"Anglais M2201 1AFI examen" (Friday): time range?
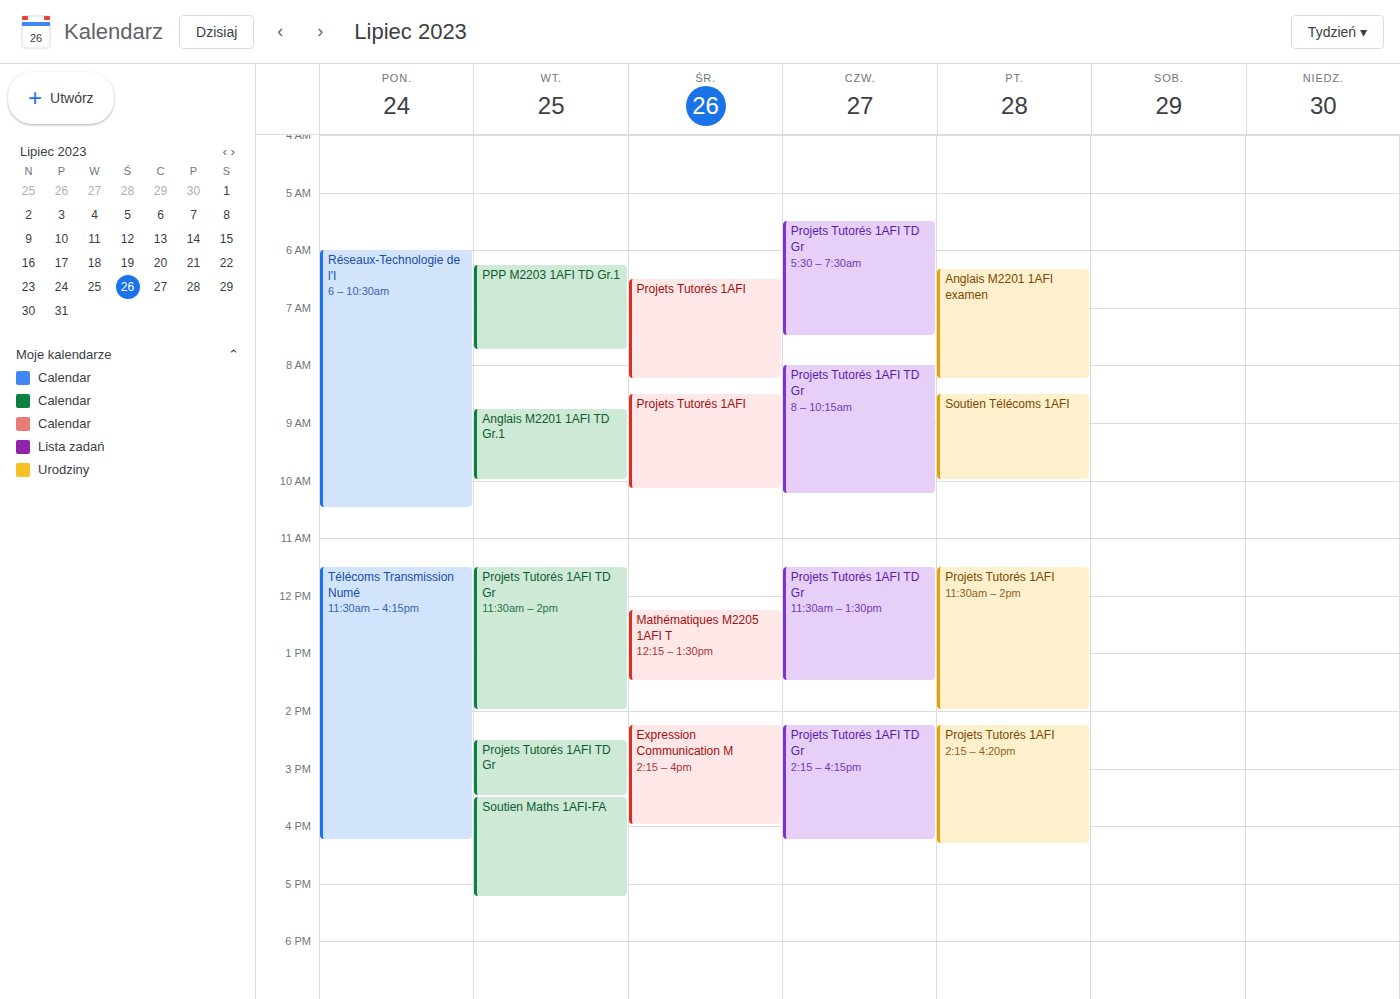
6:20 AM to 8:15 AM